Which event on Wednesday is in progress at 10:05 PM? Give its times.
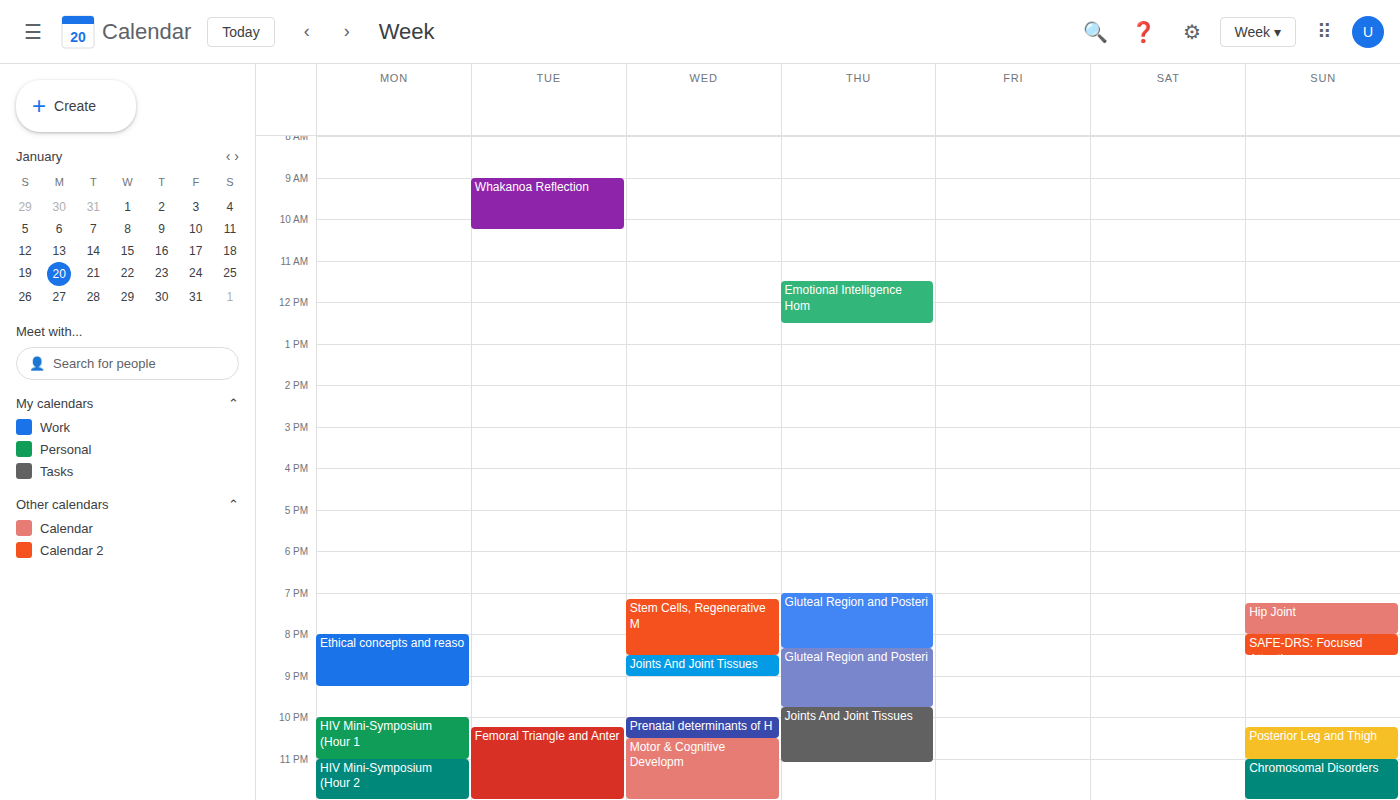
"Prenatal determinants of H", 10:00 PM to 10:30 PM